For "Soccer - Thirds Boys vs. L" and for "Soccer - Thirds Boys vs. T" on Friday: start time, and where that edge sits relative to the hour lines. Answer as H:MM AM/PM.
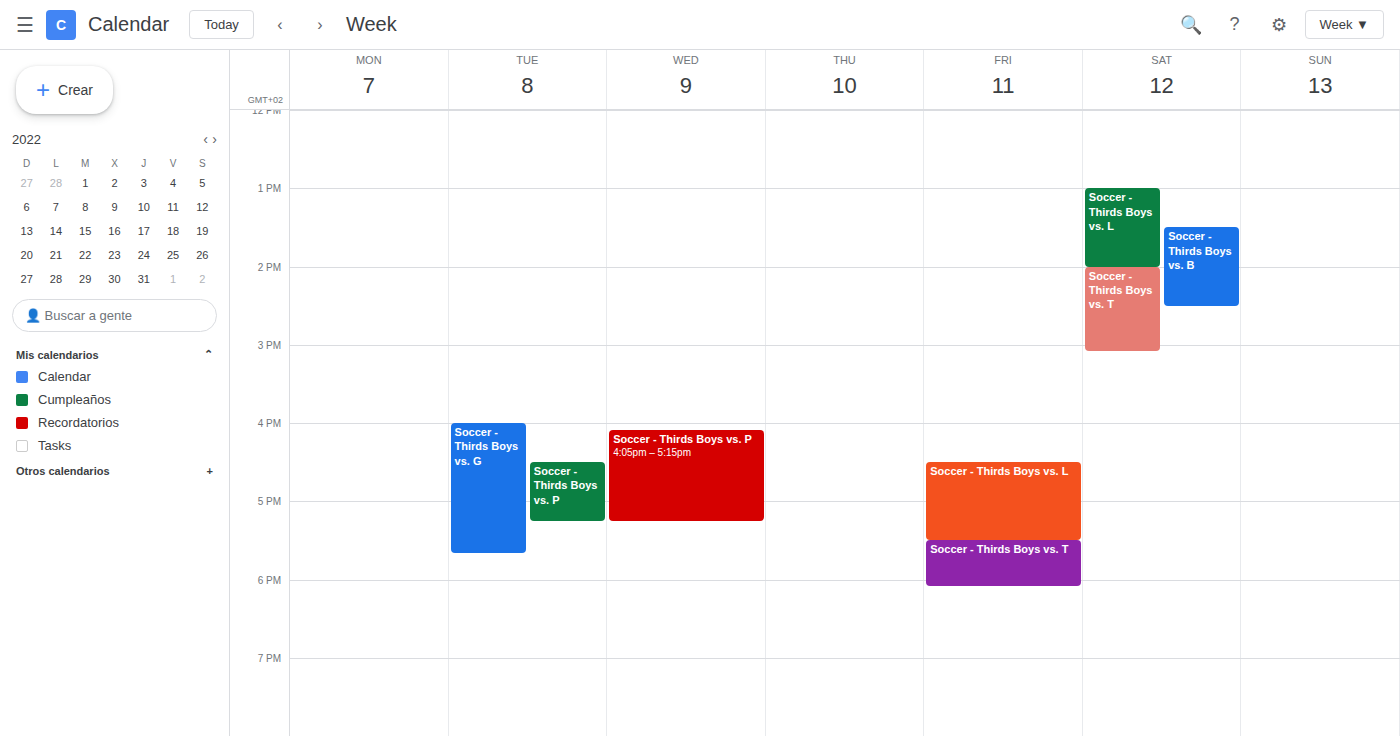
"Soccer - Thirds Boys vs. L": 4:30 PM, halfway between the 4 PM and 5 PM lines. "Soccer - Thirds Boys vs. T": 5:30 PM, halfway between the 5 PM and 6 PM lines.